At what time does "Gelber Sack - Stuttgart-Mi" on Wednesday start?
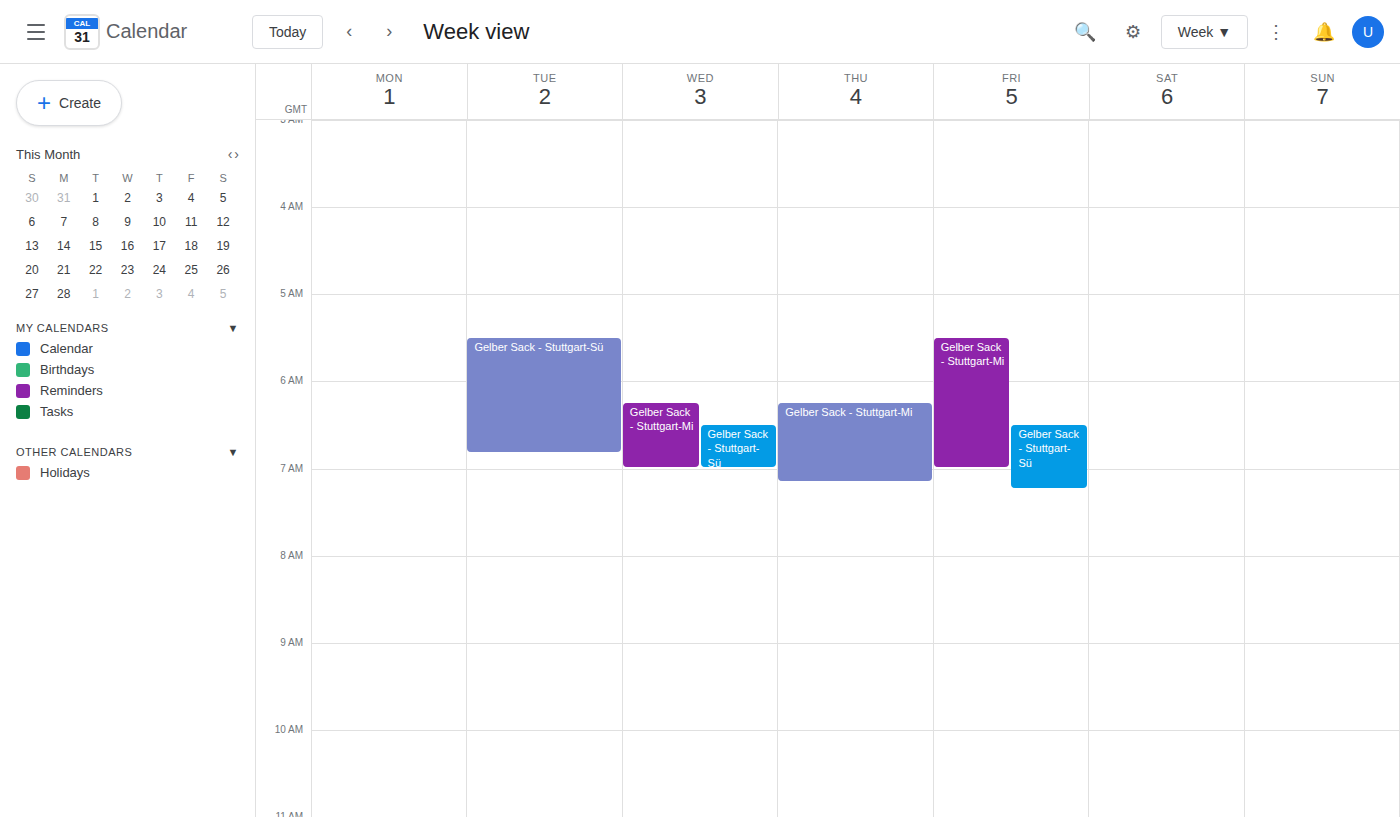
6:15 AM